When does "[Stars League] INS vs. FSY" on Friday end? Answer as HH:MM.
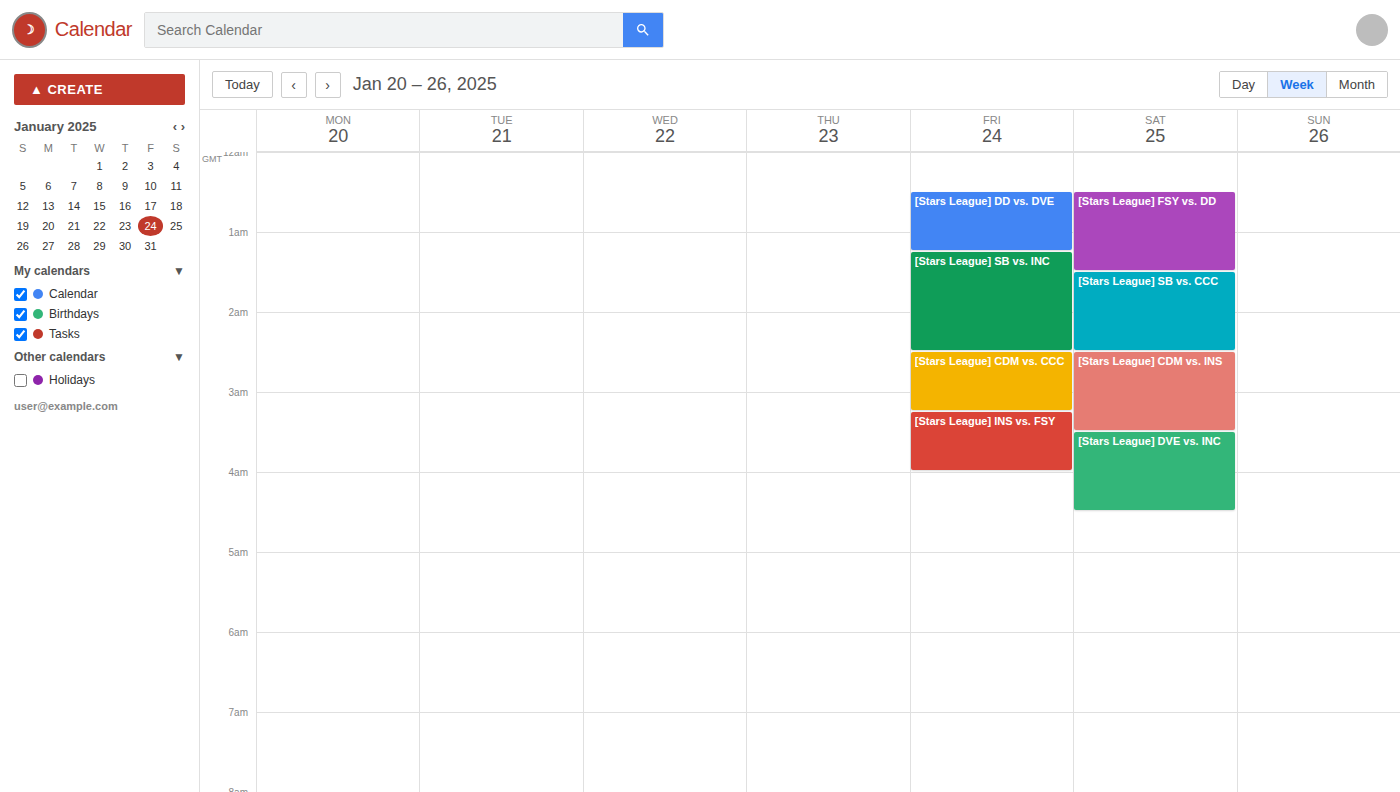
04:00